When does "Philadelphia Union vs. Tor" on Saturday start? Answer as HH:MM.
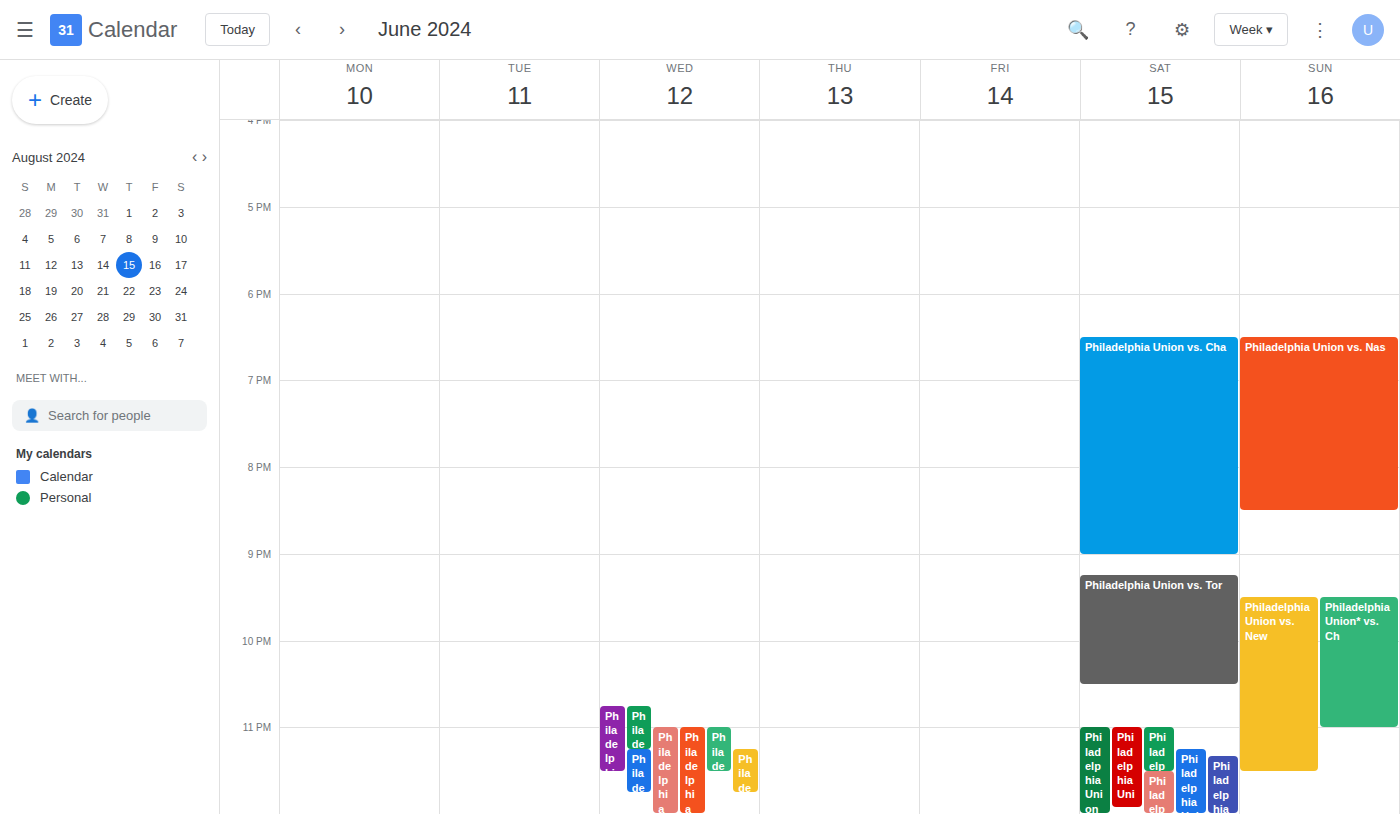
21:15